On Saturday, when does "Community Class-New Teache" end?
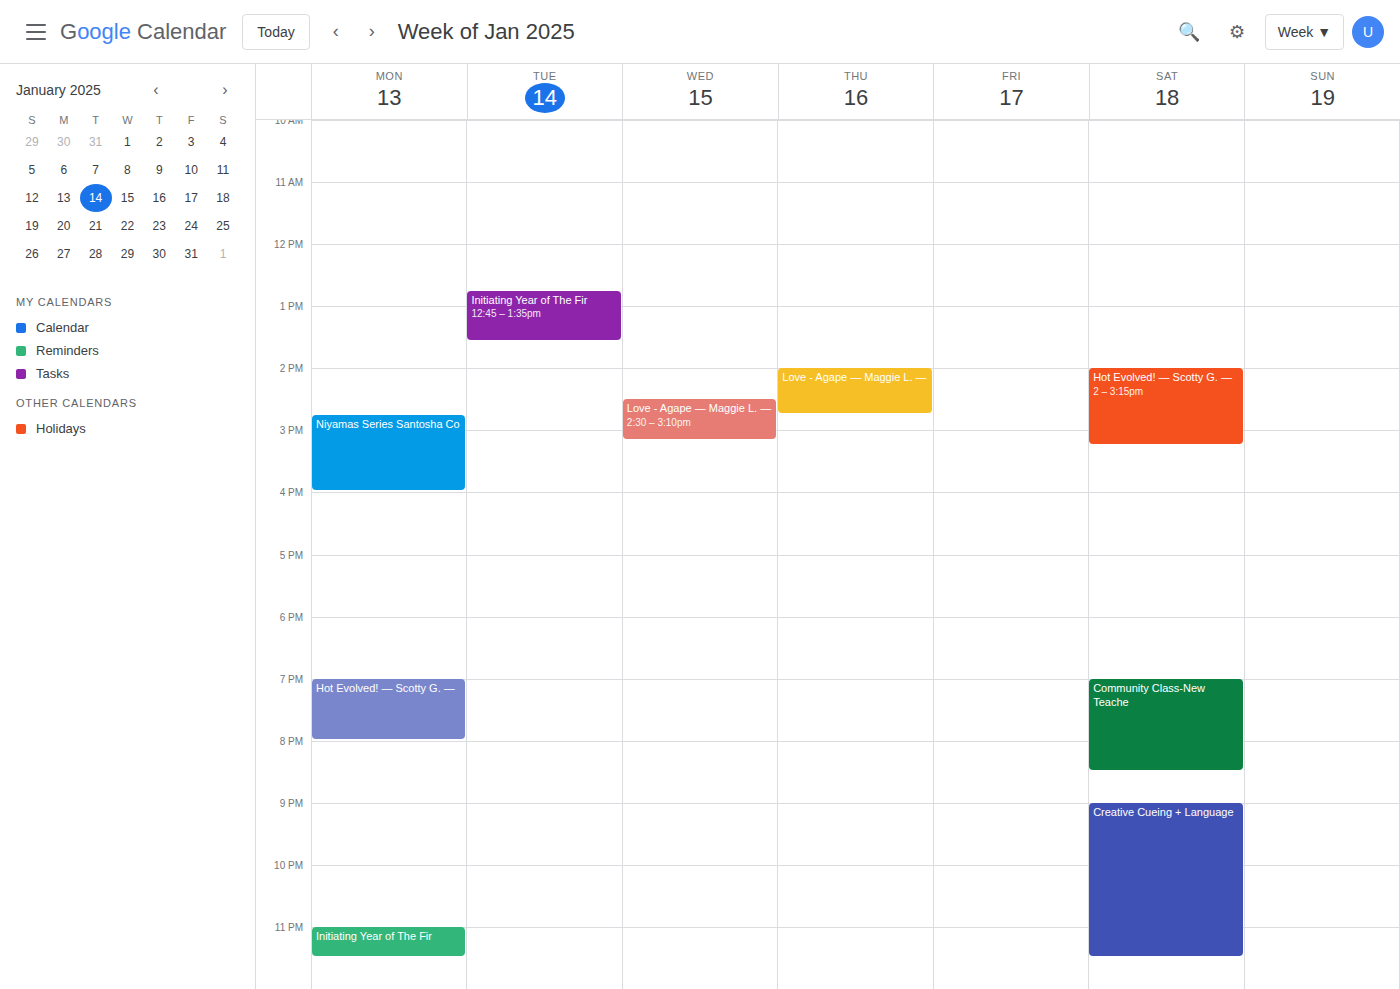
8:30 PM